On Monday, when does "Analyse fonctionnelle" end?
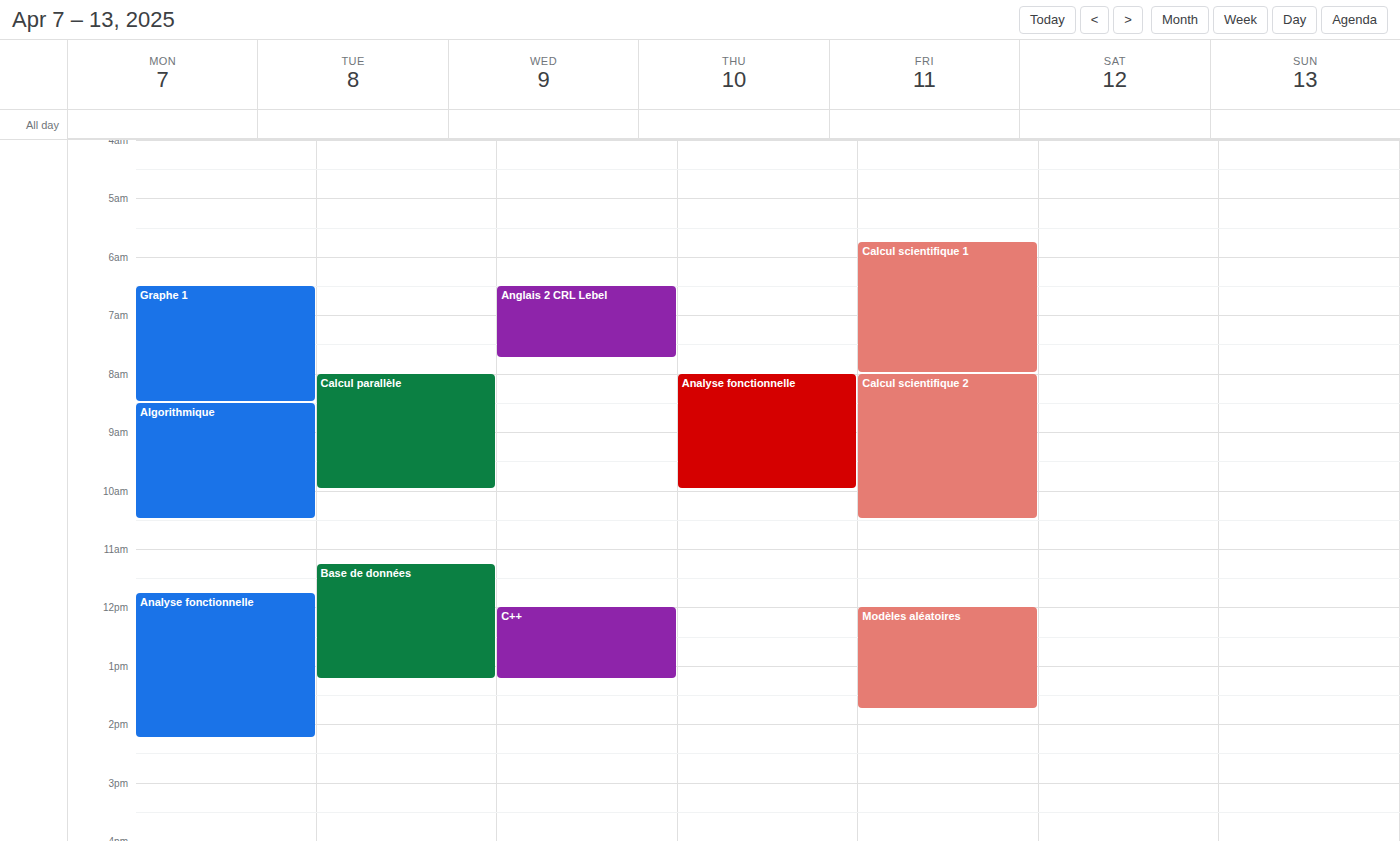
2:15 PM